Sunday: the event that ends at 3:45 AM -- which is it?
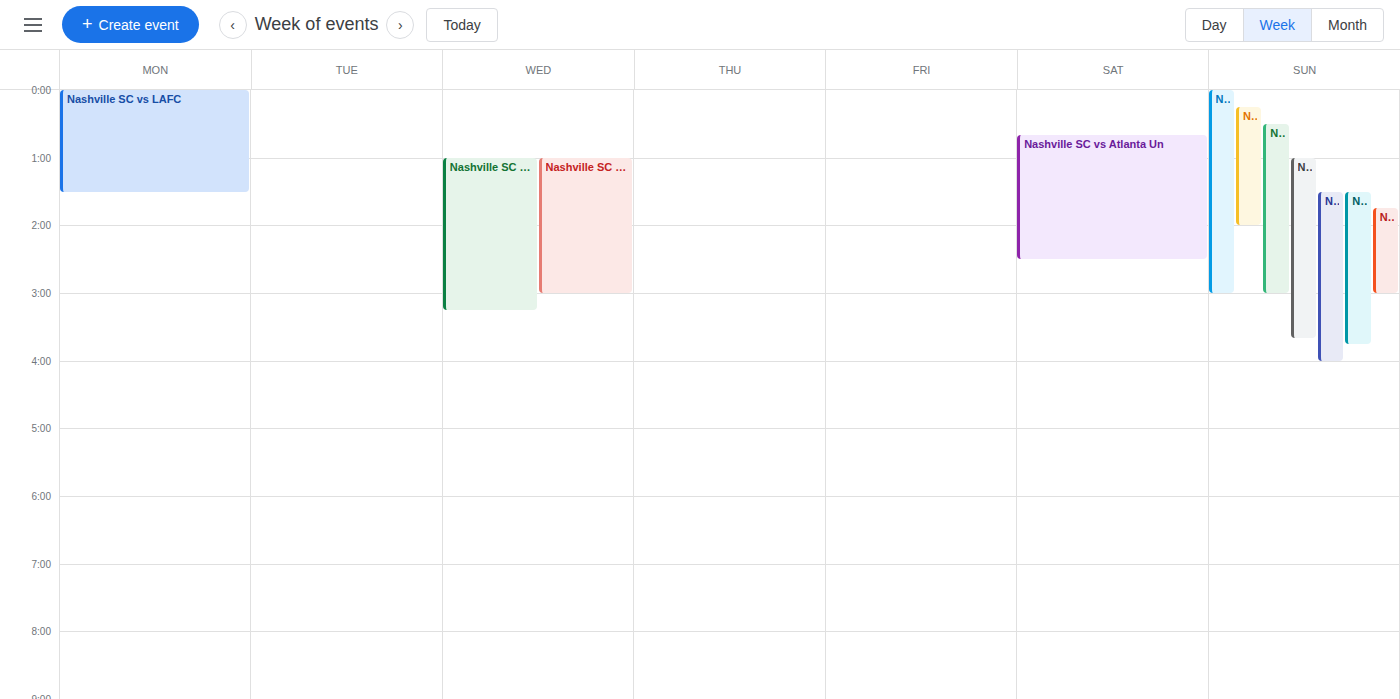
"Nashville SC vs Minnesota"